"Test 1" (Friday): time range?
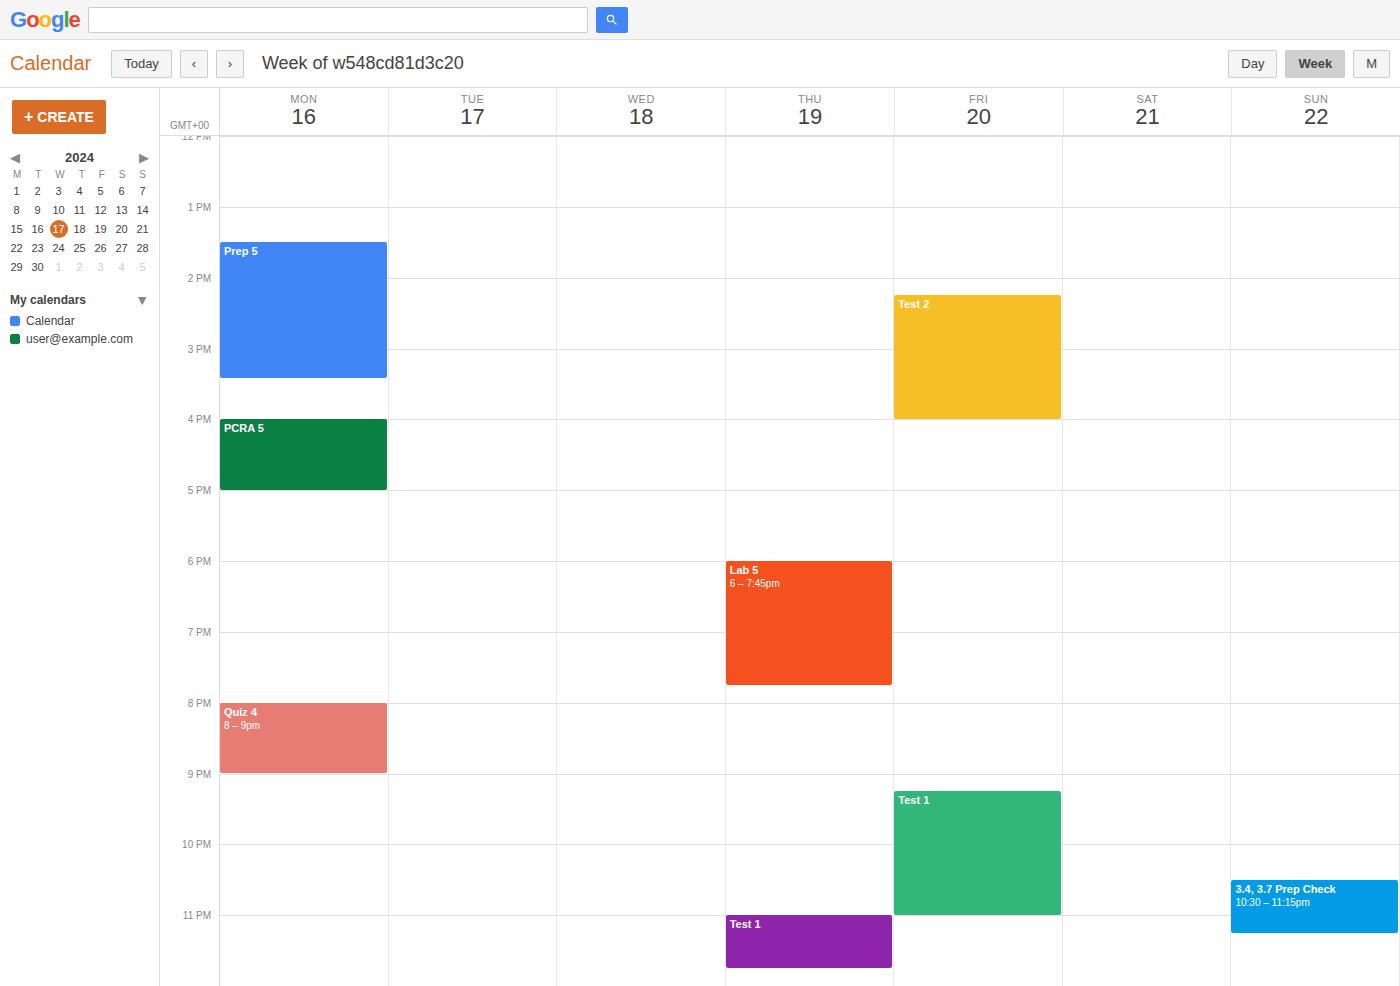
9:15 PM to 11:00 PM